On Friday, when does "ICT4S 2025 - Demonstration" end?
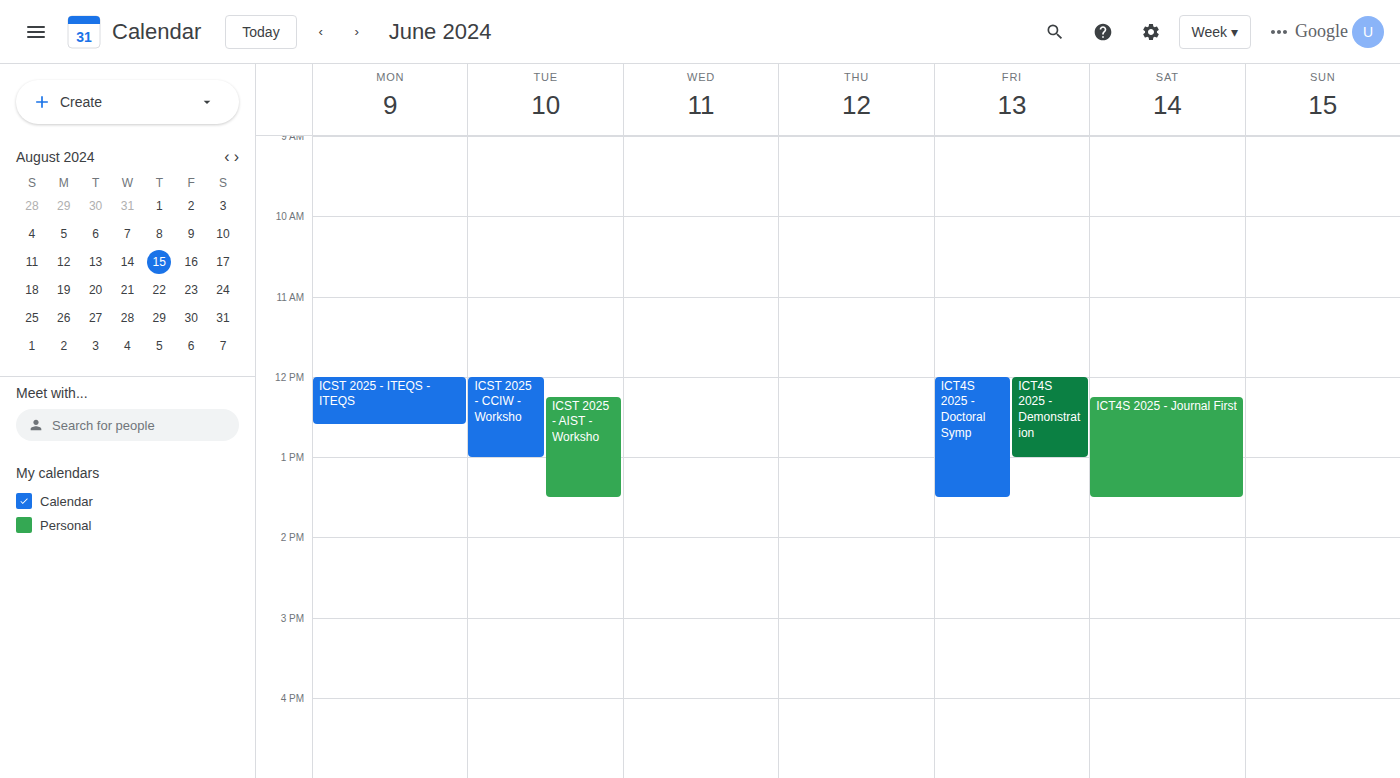
1:00 PM